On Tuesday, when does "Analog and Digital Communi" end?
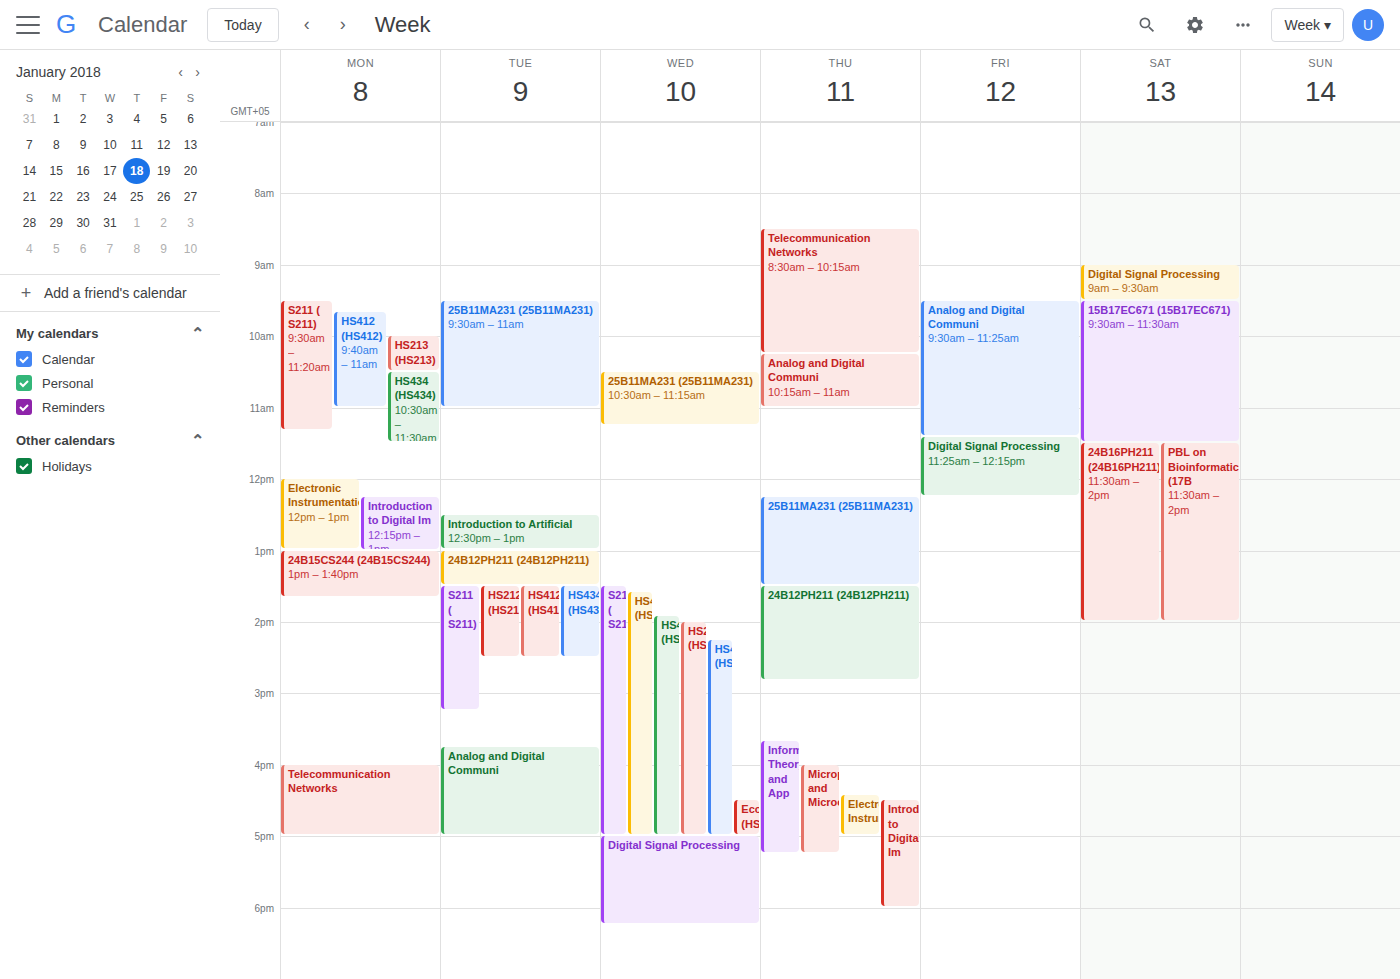
5:00 PM